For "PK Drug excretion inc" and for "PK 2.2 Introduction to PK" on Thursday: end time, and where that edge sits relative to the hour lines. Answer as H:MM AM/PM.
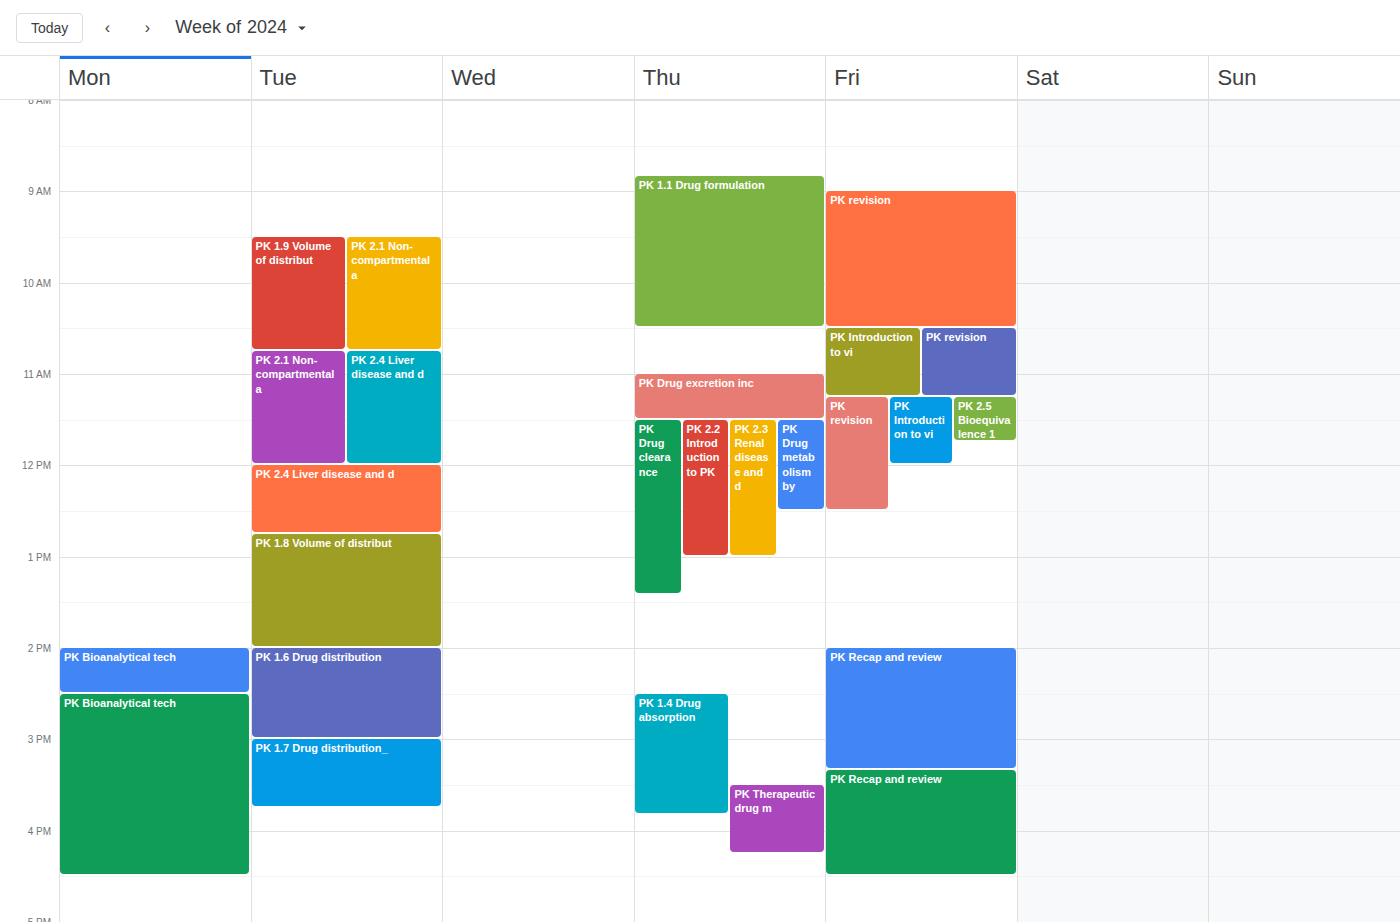
"PK Drug excretion inc": 11:30 AM, halfway between the 11 AM and 12 PM lines. "PK 2.2 Introduction to PK": 1:00 PM, exactly on the 1 PM line.